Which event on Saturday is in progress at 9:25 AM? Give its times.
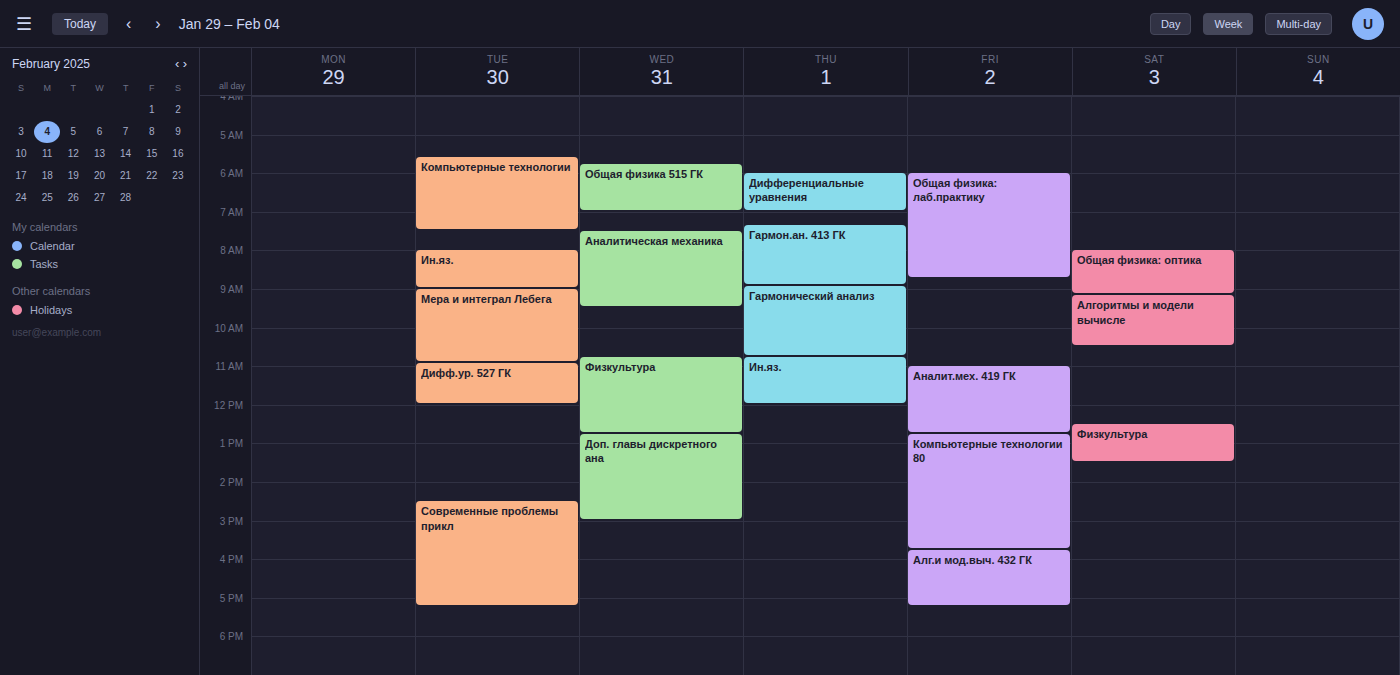
"Алгоритмы и модели вычисле", 9:10 AM to 10:30 AM